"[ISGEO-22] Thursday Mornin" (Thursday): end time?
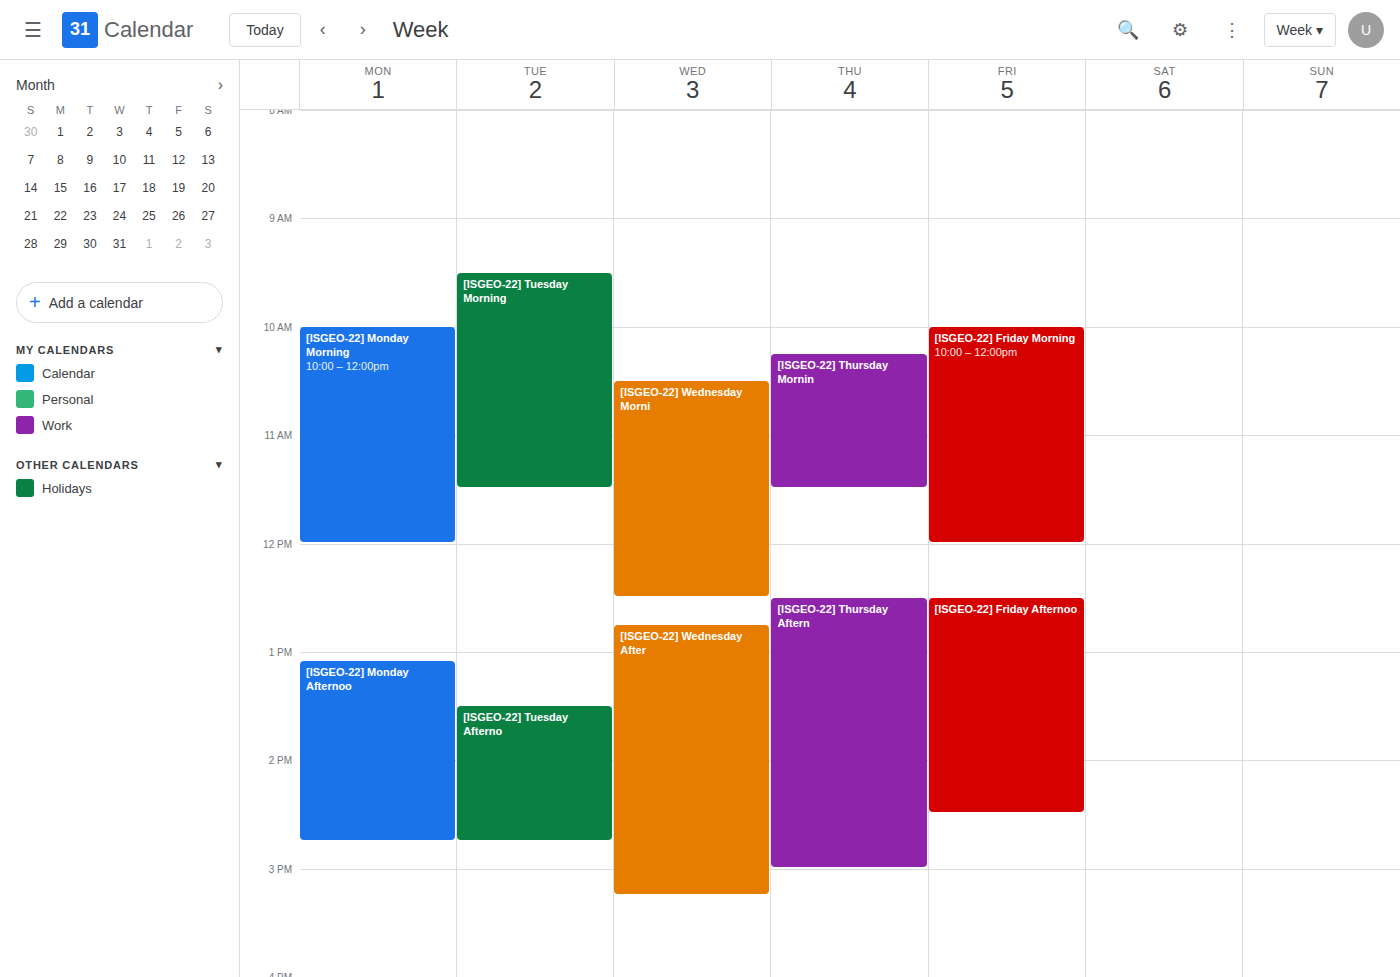
11:30 AM